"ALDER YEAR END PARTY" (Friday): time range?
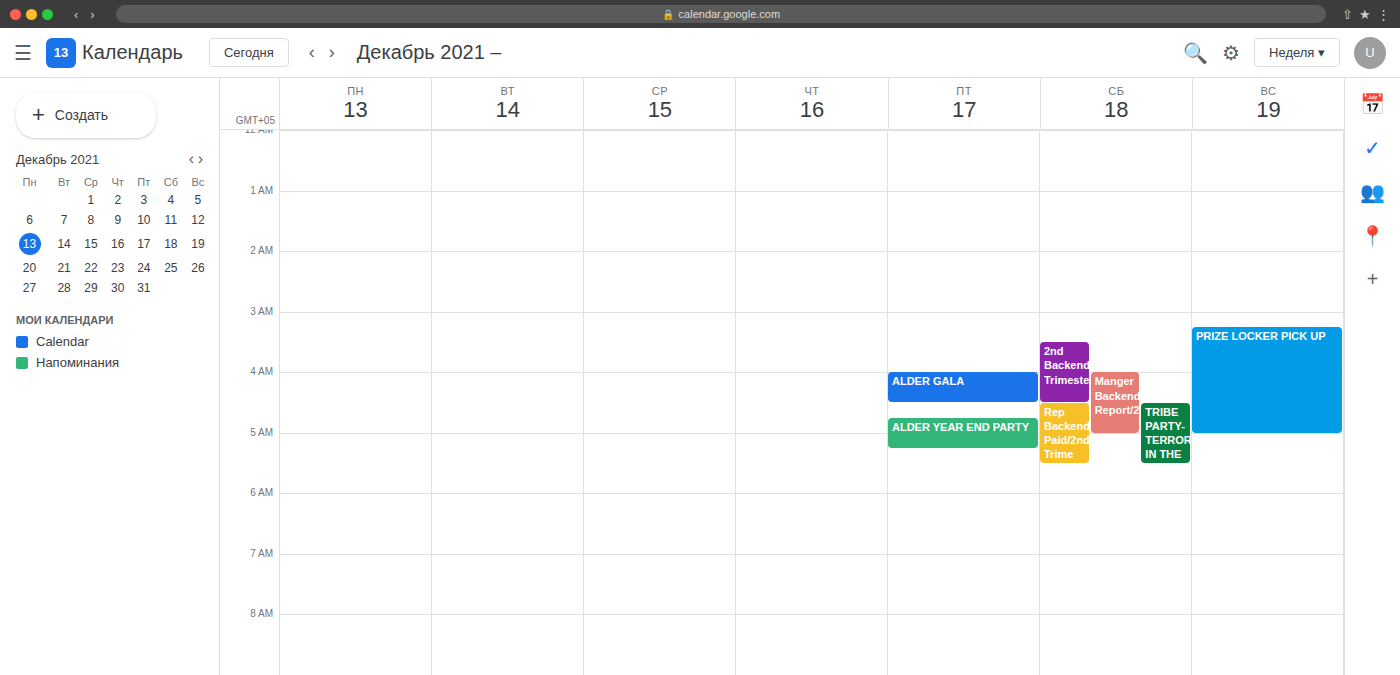
4:45 AM to 5:15 AM